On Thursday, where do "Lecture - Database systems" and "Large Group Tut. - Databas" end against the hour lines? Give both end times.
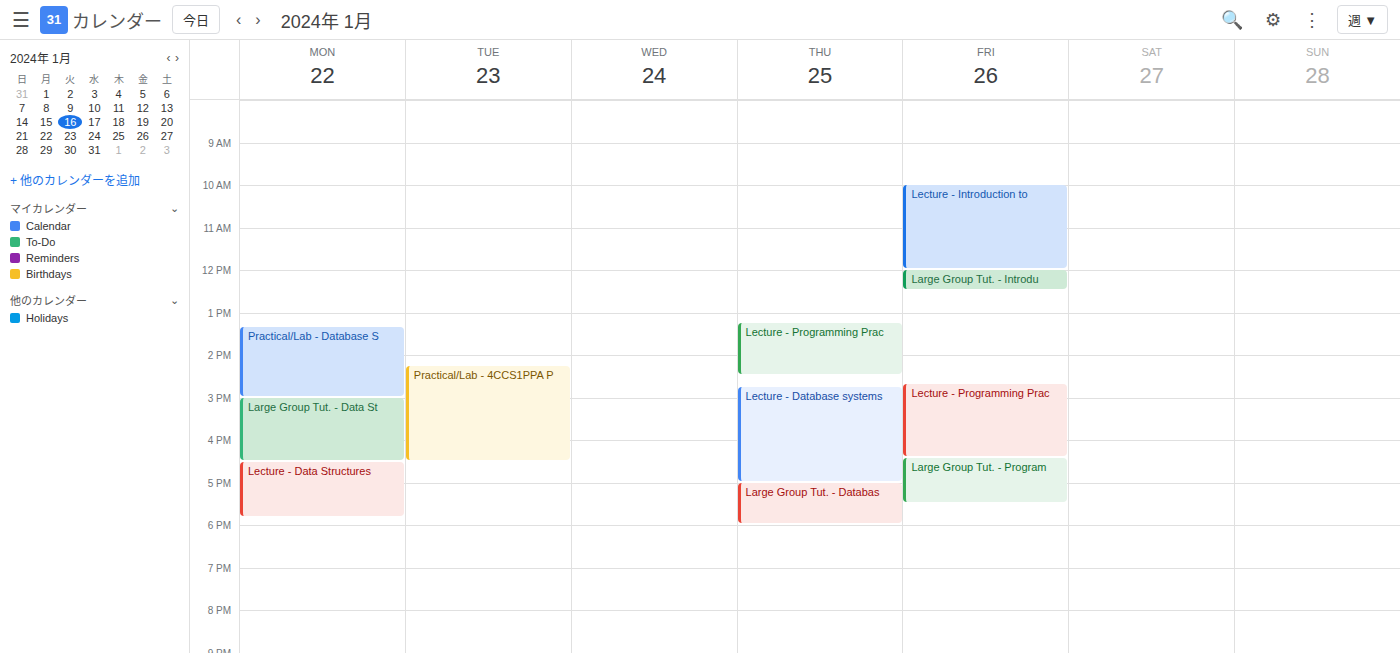
"Lecture - Database systems": 17:00, exactly on the 17:00 line. "Large Group Tut. - Databas": 18:00, exactly on the 18:00 line.